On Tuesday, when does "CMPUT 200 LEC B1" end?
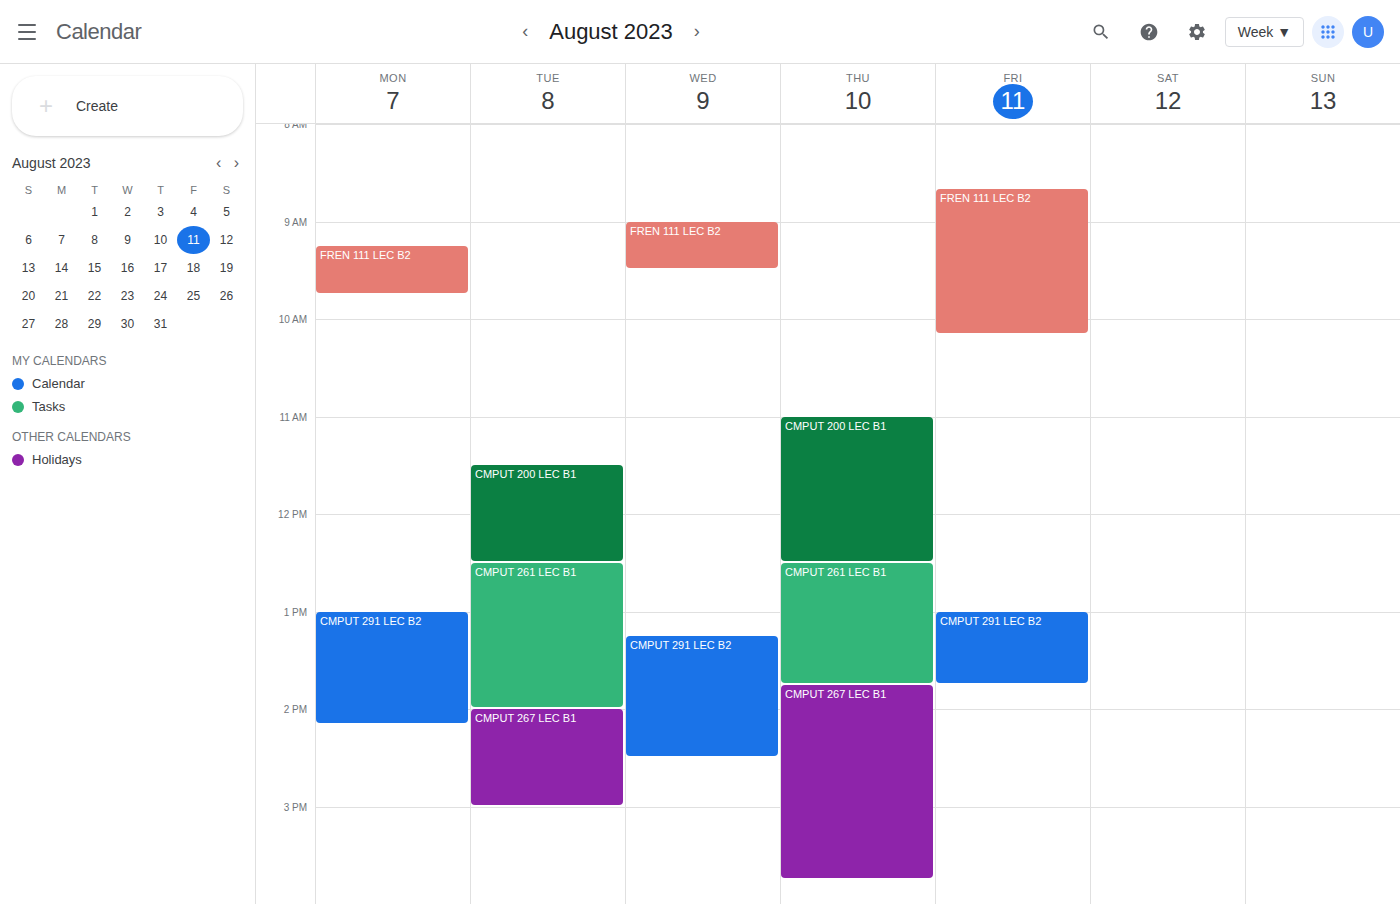
12:30 PM